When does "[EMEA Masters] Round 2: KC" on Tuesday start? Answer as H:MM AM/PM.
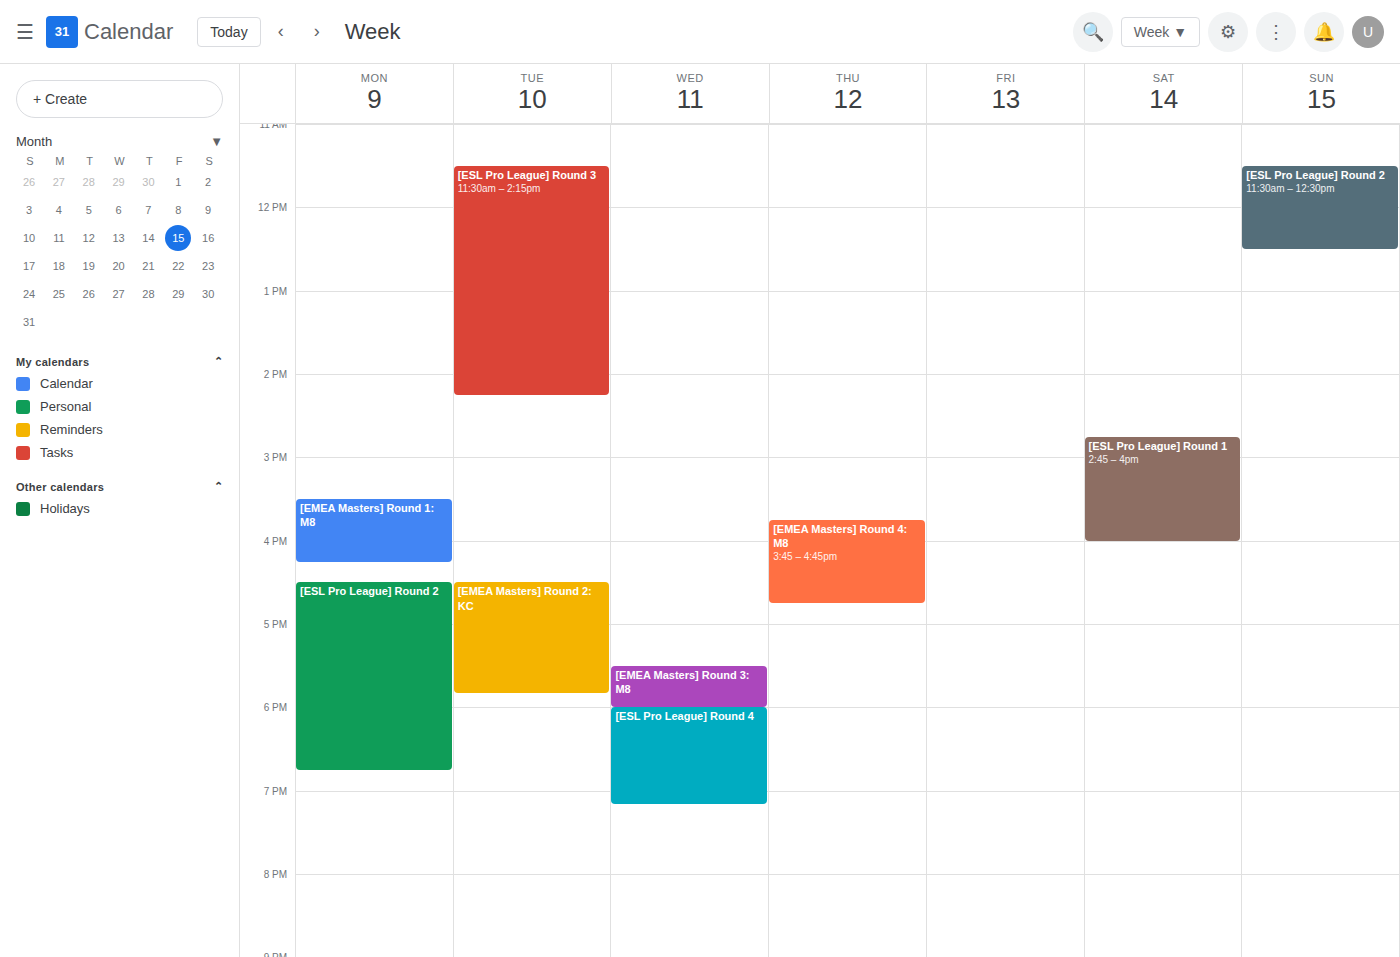
4:30 PM